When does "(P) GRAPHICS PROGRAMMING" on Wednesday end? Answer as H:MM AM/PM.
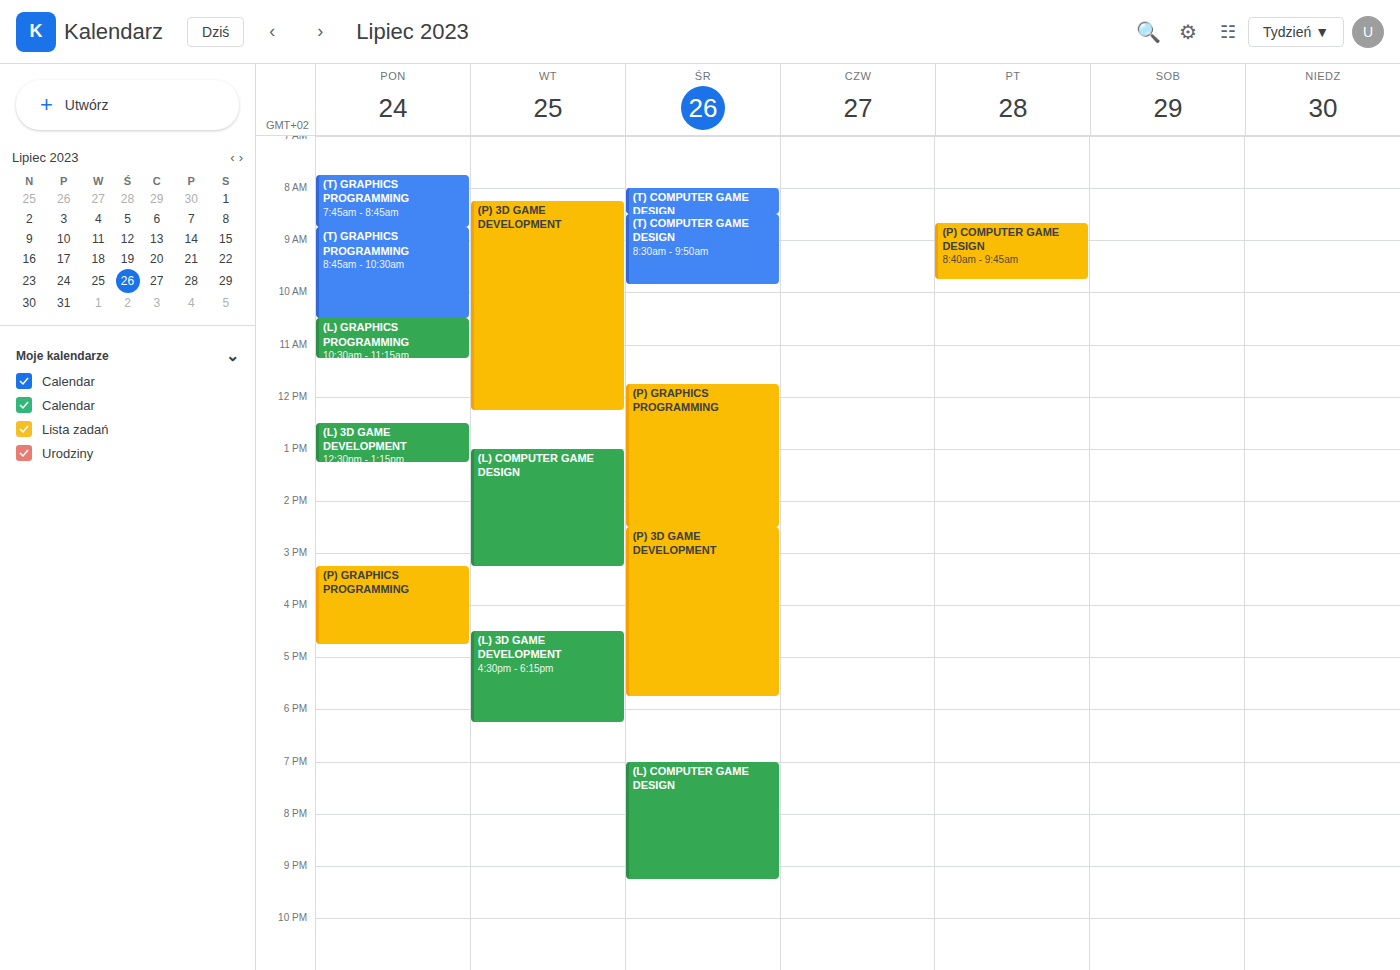
2:30 PM